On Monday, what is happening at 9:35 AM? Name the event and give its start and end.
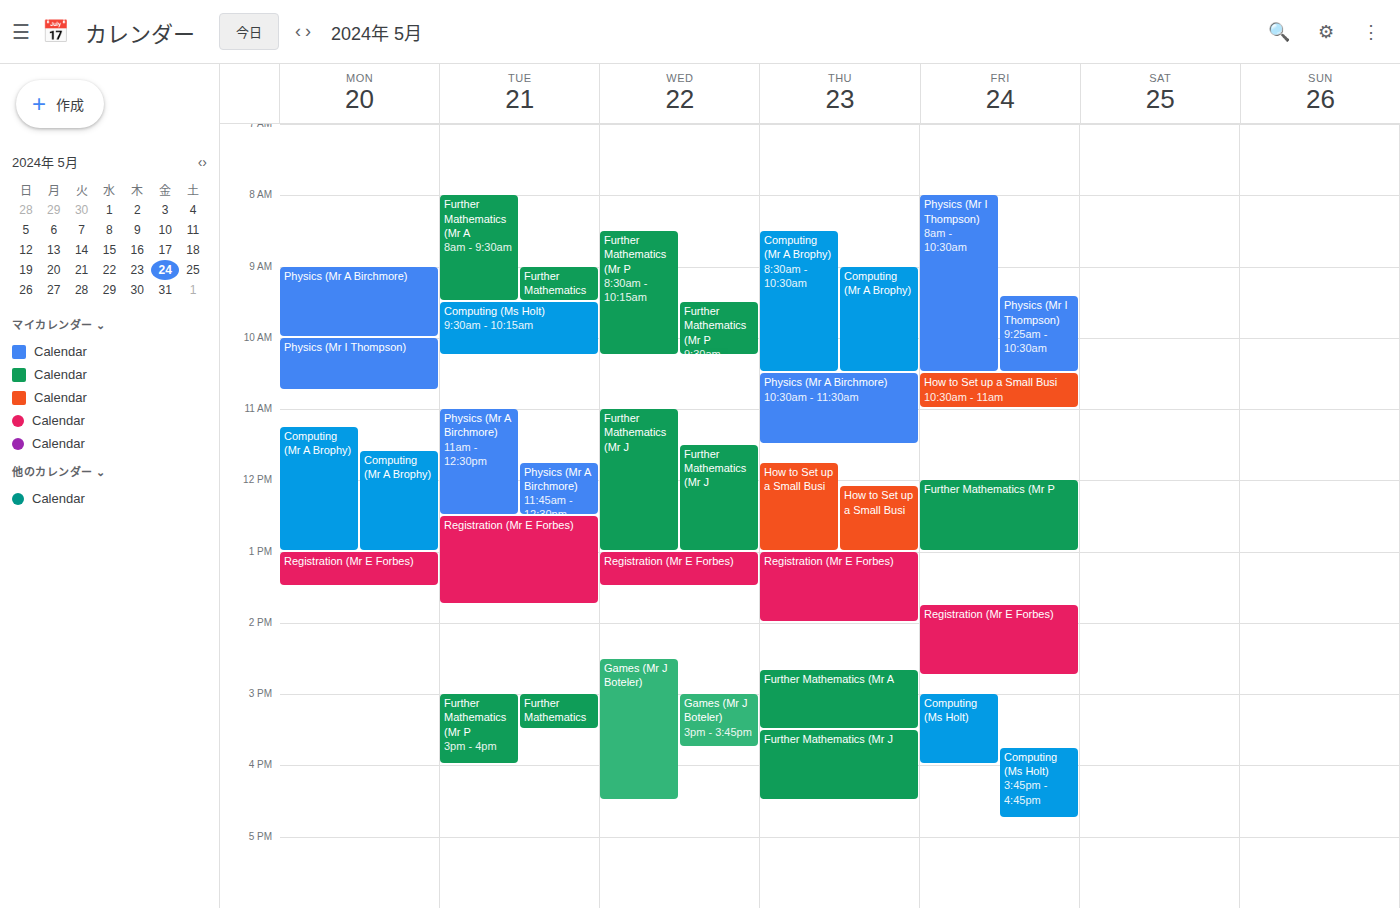
"Physics (Mr A Birchmore)", 9:00 AM to 10:00 AM